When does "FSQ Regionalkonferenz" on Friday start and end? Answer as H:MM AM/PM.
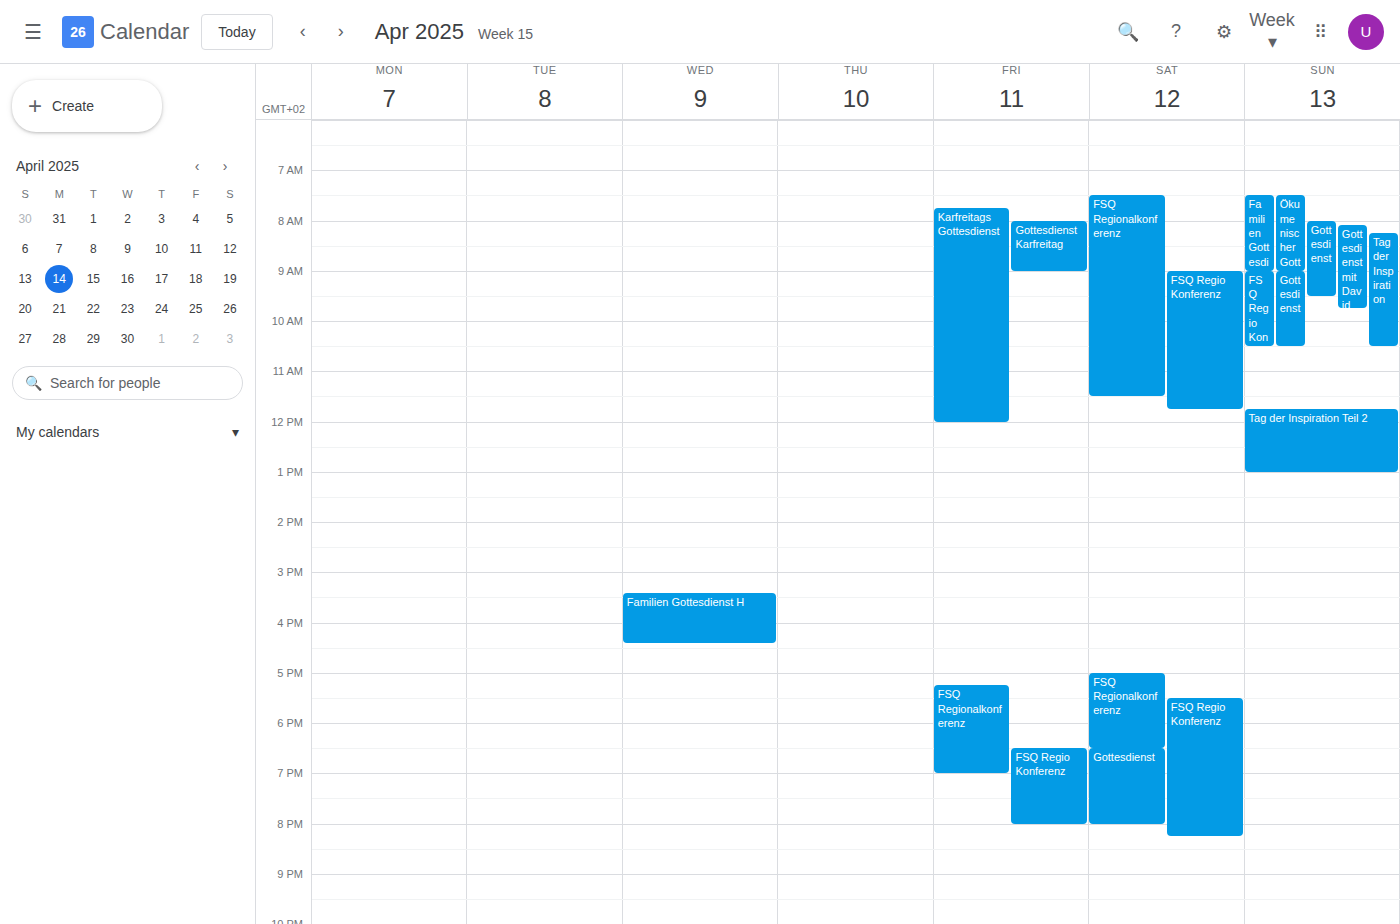
5:15 PM to 7:00 PM